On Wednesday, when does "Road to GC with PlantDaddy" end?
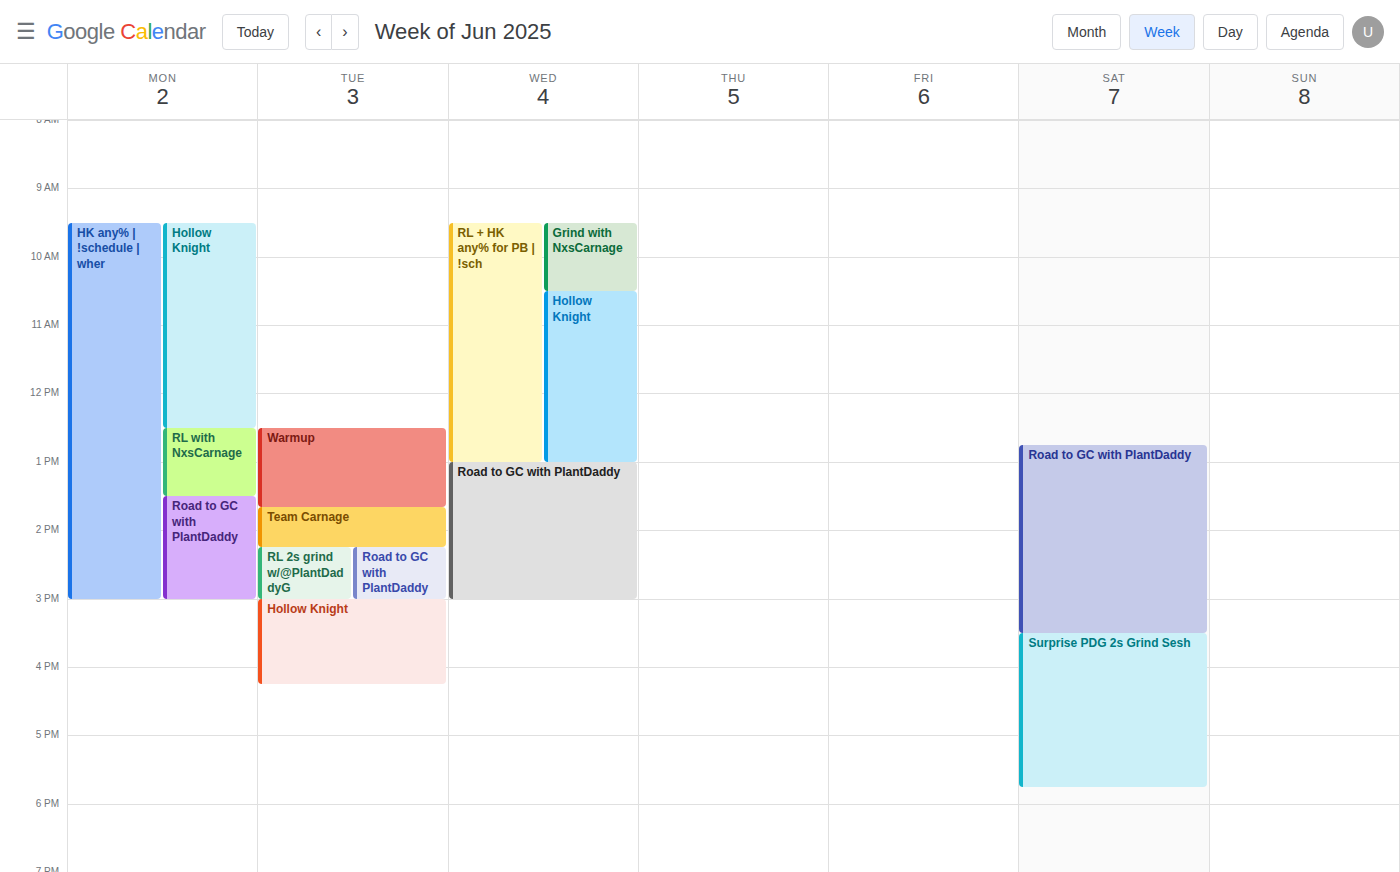
3:00 PM